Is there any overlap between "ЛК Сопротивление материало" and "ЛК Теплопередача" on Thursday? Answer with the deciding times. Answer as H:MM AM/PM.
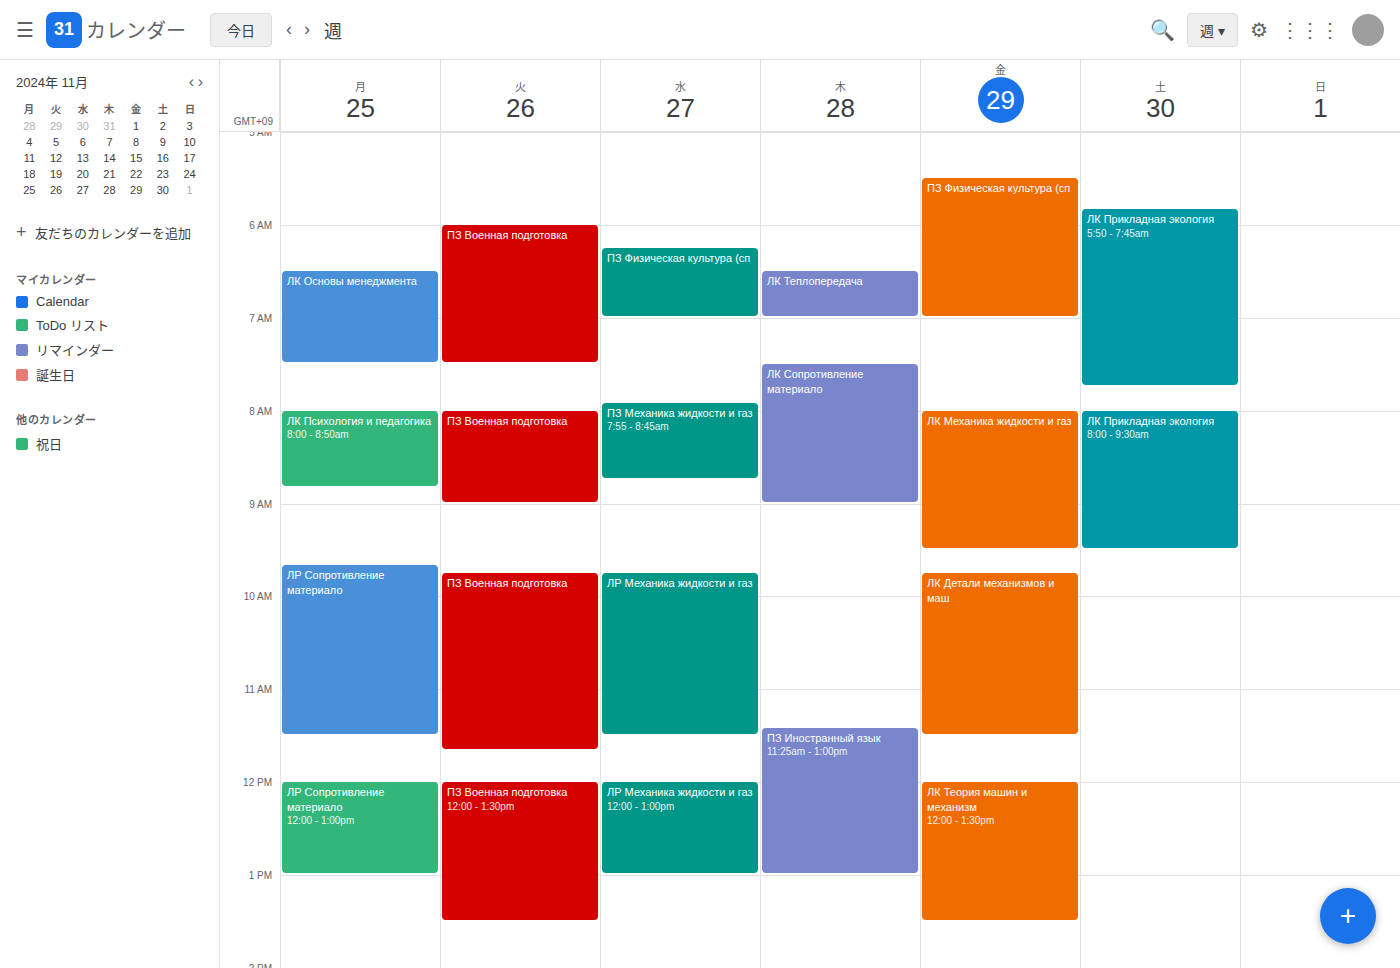
"ЛК Теплопередача" ends at 7:00 AM and "ЛК Сопротивление материало" starts at 7:30 AM -- no overlap.